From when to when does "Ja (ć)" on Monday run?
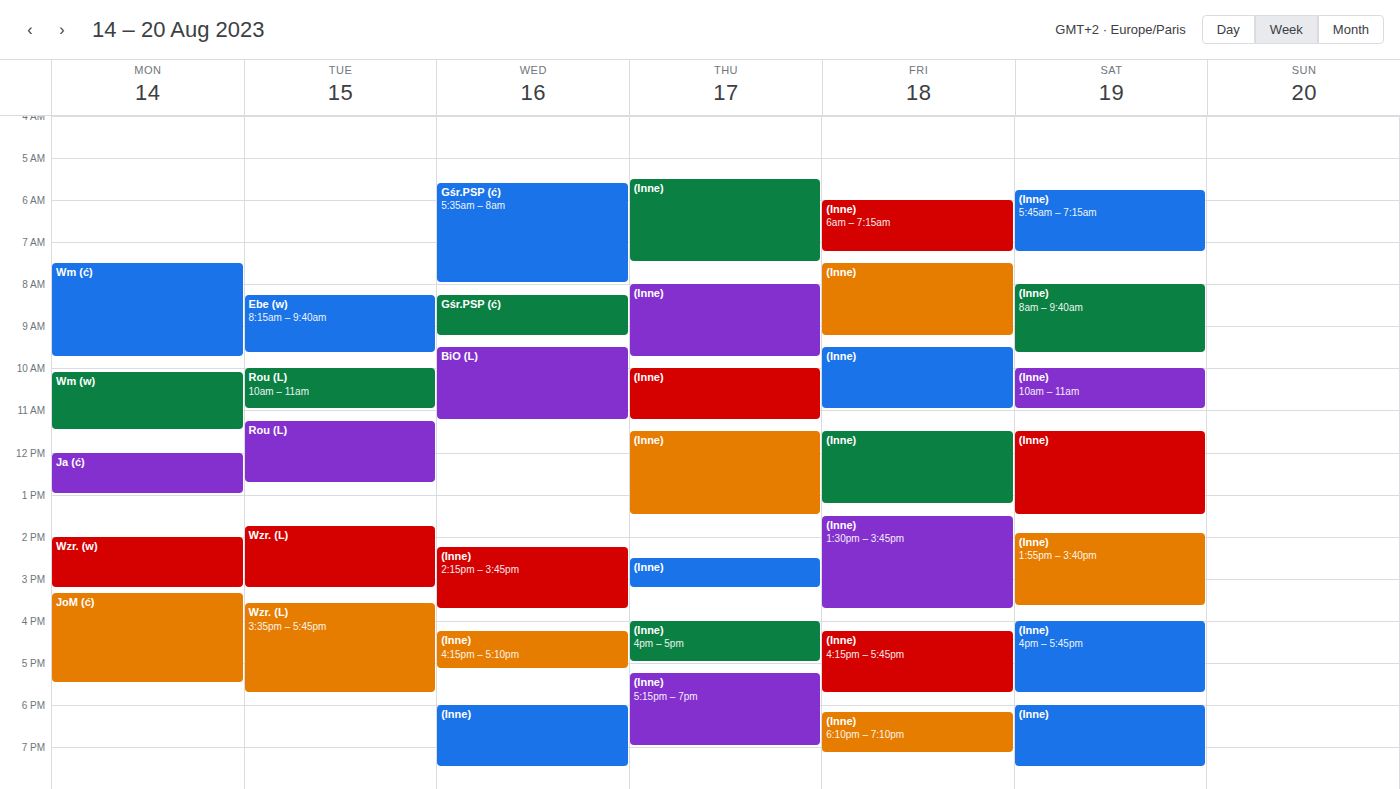
12:00 PM to 1:00 PM